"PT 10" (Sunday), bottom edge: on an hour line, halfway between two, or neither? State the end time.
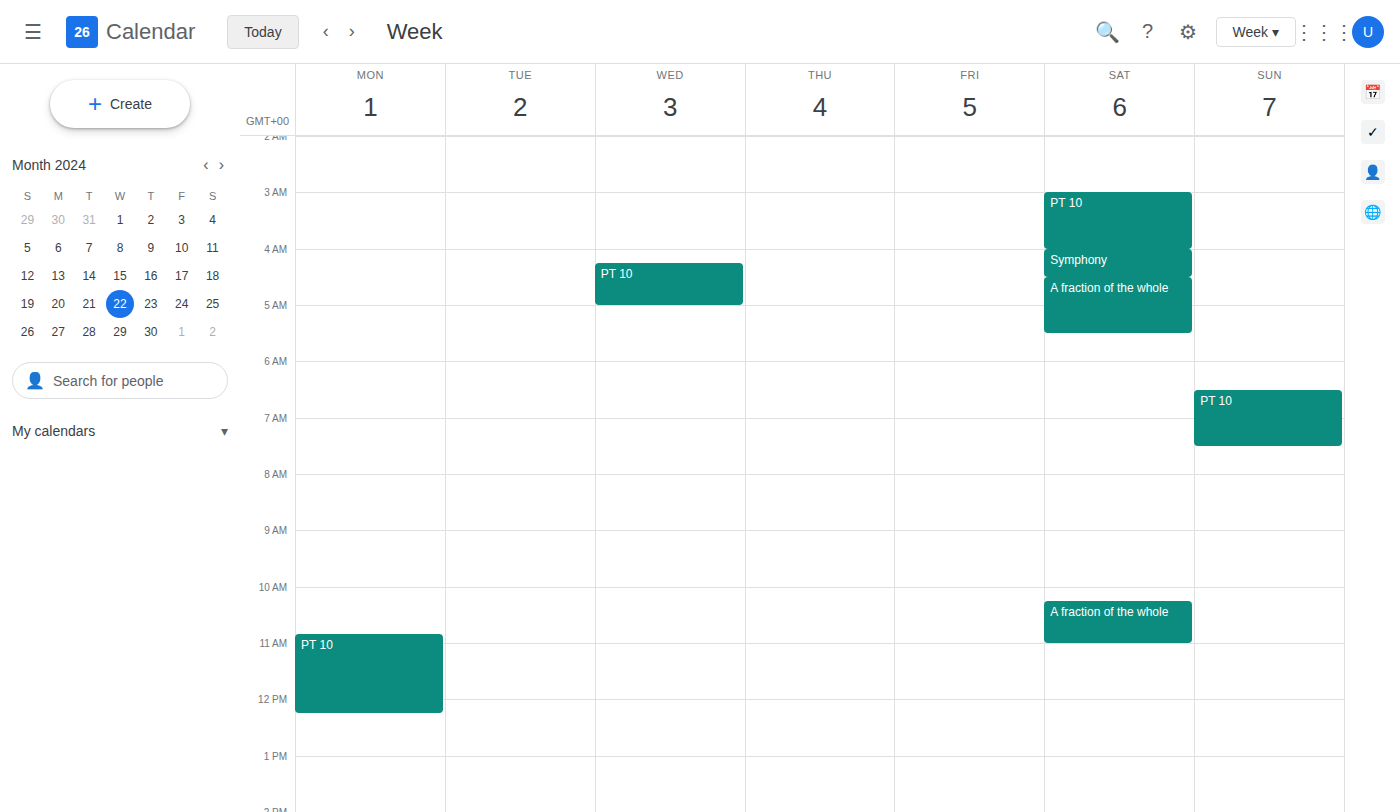
7:30 AM -- halfway between the 7 AM and 8 AM lines.